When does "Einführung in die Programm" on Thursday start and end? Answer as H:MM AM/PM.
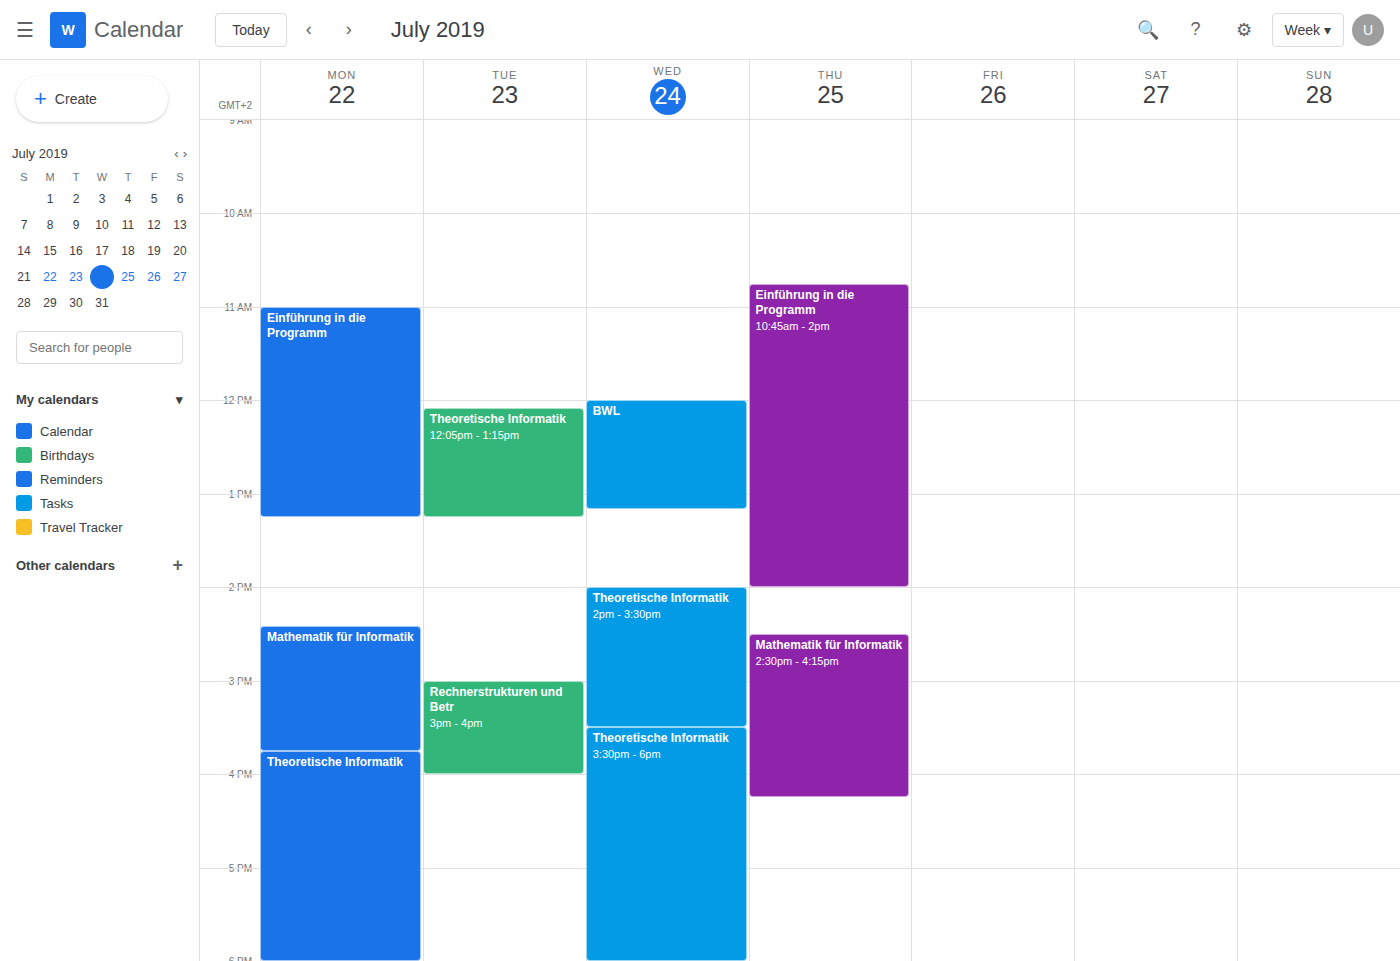
10:45 AM to 2:00 PM